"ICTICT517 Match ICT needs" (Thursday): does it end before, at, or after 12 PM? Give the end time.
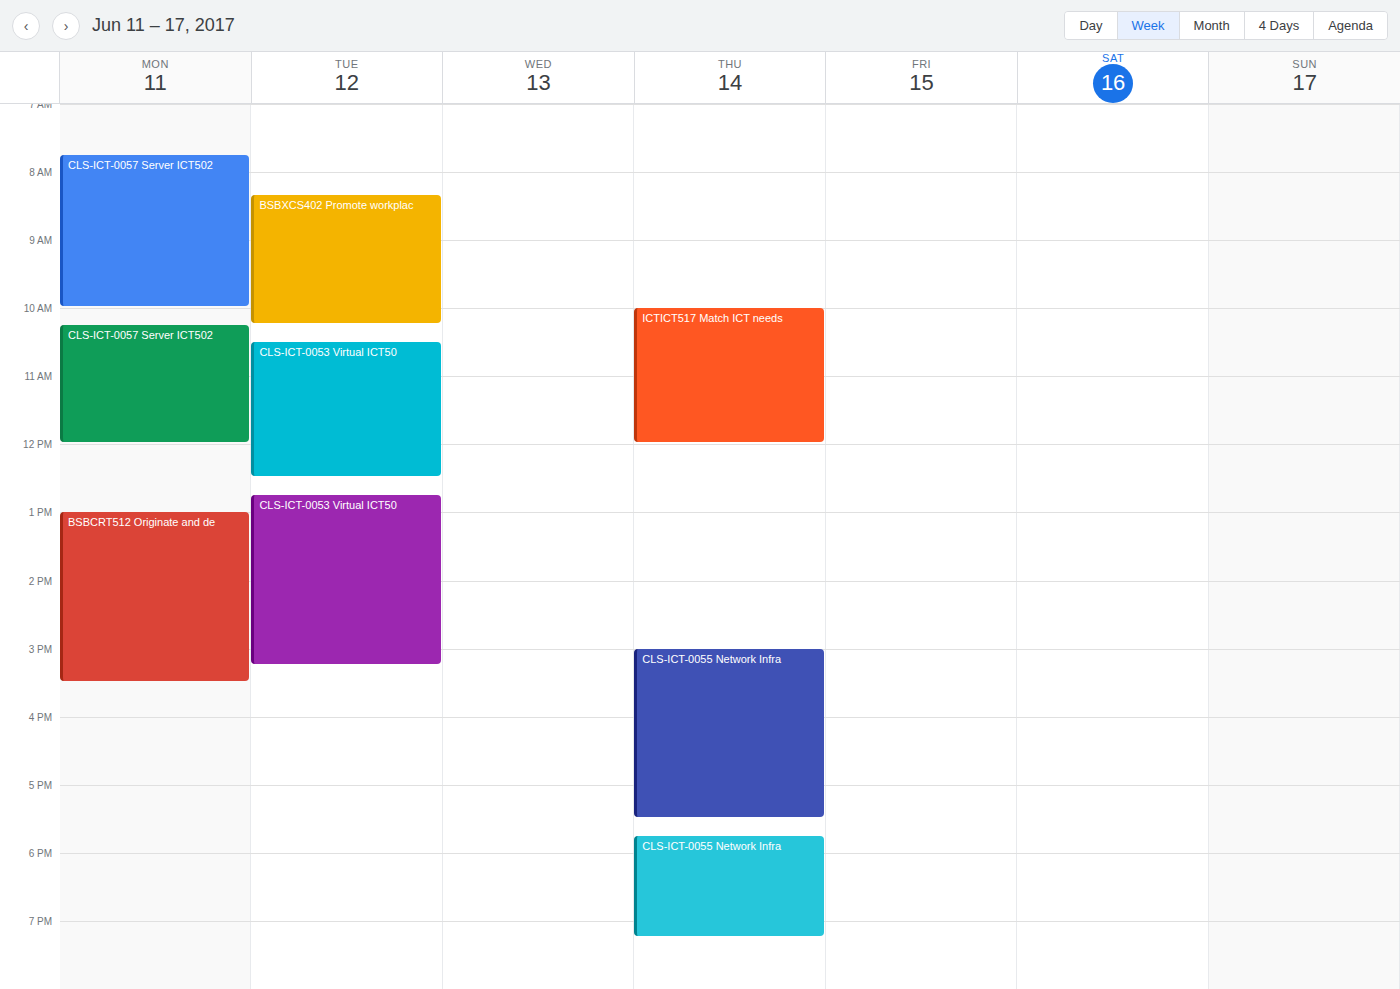
12:00 PM -- exactly at 12 PM, on the 12 PM line.